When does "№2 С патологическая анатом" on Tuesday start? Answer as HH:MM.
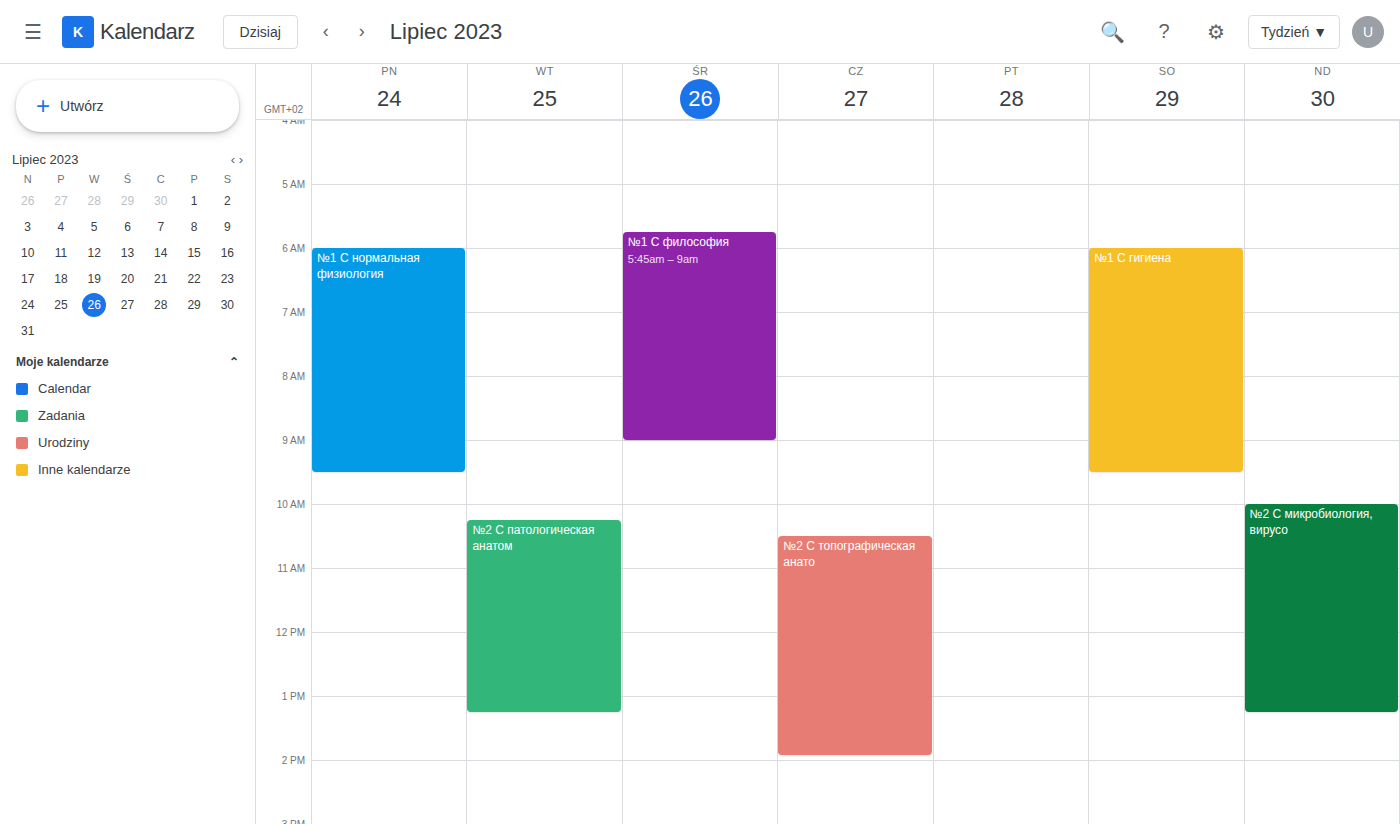
10:15